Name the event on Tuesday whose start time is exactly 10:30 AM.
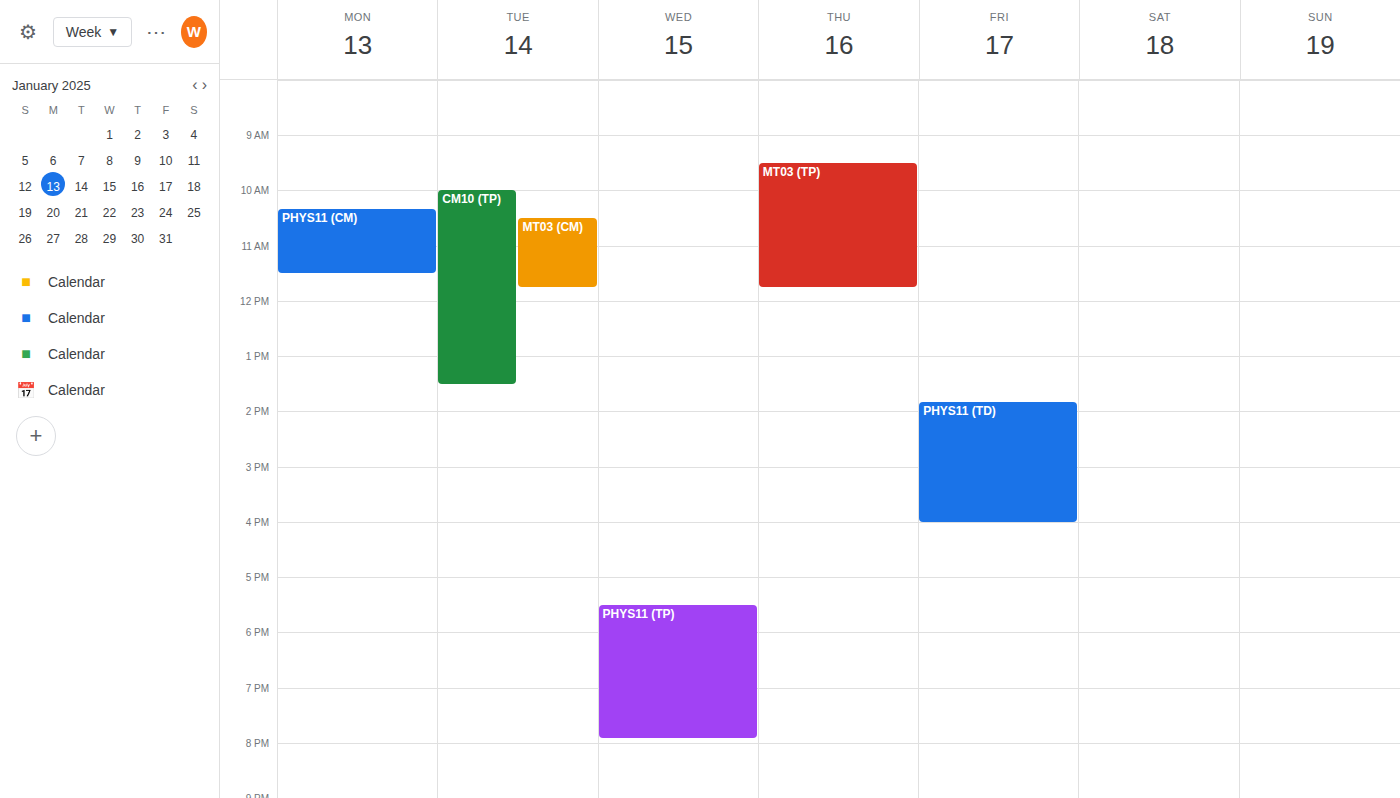
"MT03 (CM)"